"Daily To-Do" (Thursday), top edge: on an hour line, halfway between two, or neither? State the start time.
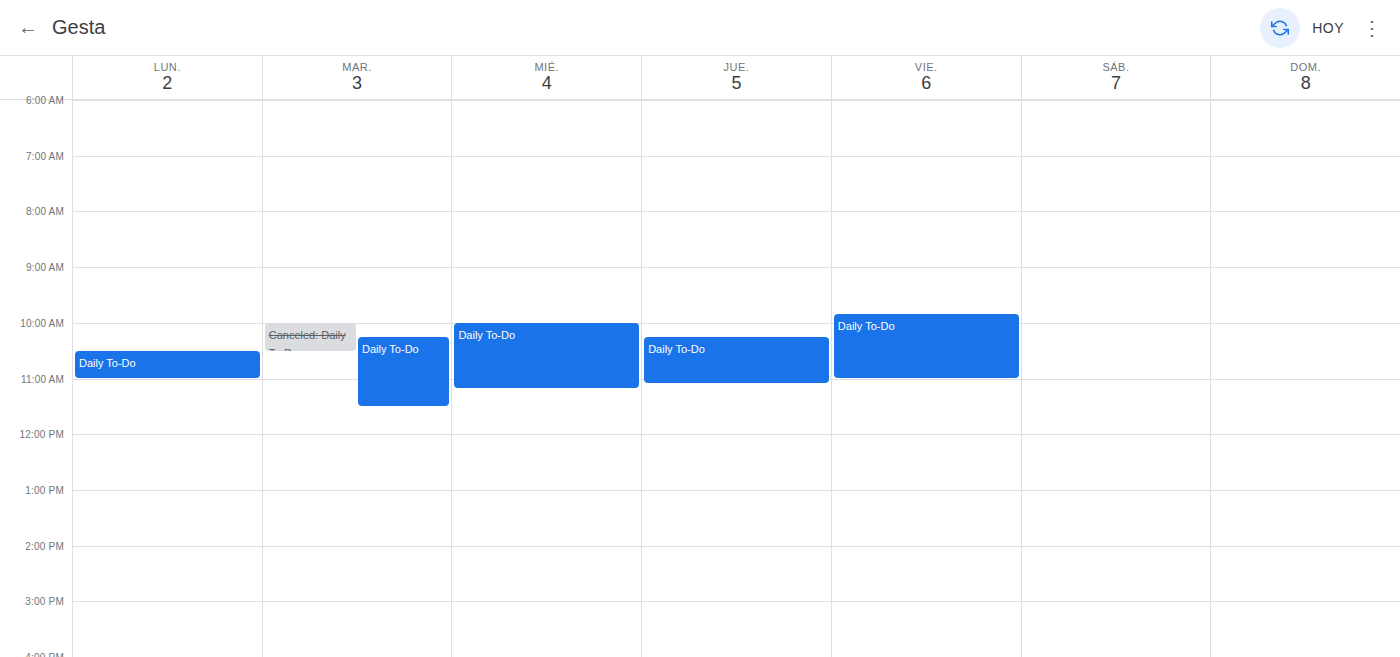
10:15 AM -- neither: a quarter of the way from the 10 AM line to the 11 AM line.